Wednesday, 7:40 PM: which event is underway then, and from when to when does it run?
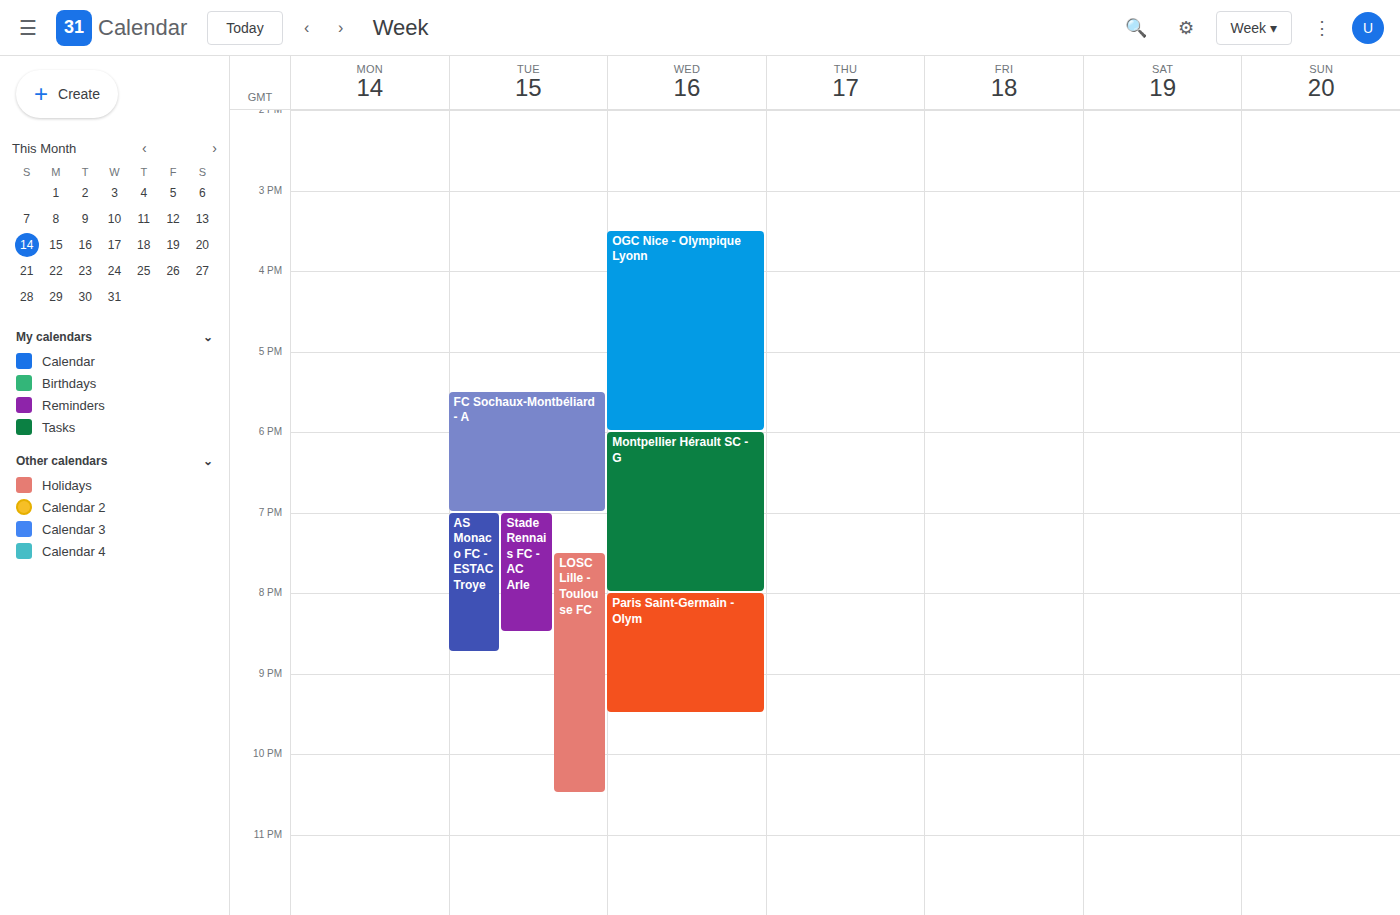
"Montpellier Hérault SC - G", 6:00 PM to 8:00 PM